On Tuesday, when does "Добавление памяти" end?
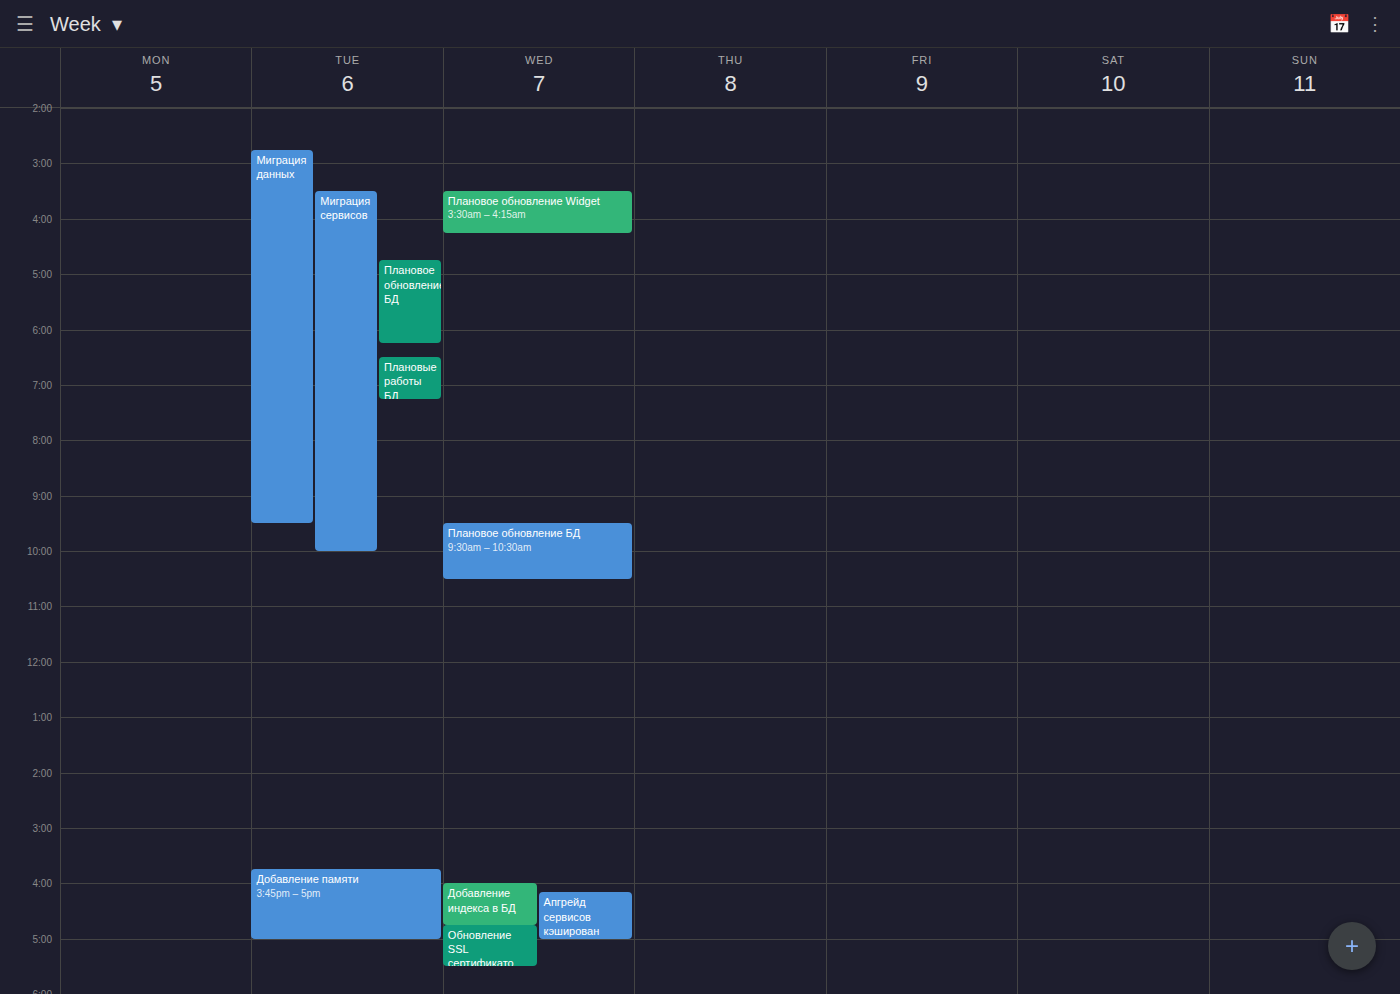
5:00 PM